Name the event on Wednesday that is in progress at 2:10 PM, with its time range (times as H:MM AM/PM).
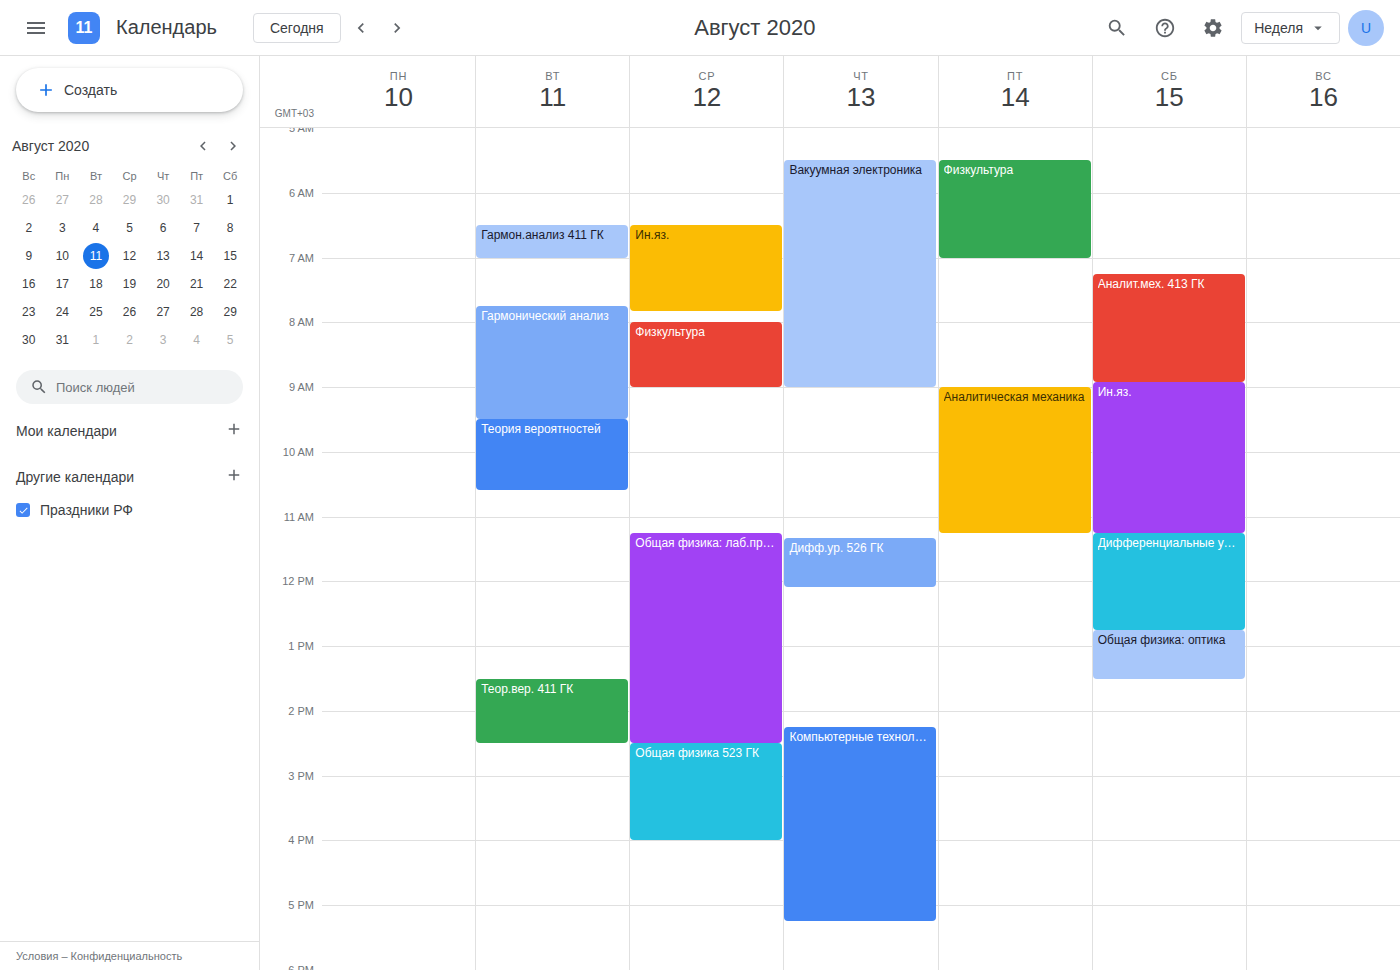
"Общая физика: лаб.практику", 11:15 AM to 2:30 PM